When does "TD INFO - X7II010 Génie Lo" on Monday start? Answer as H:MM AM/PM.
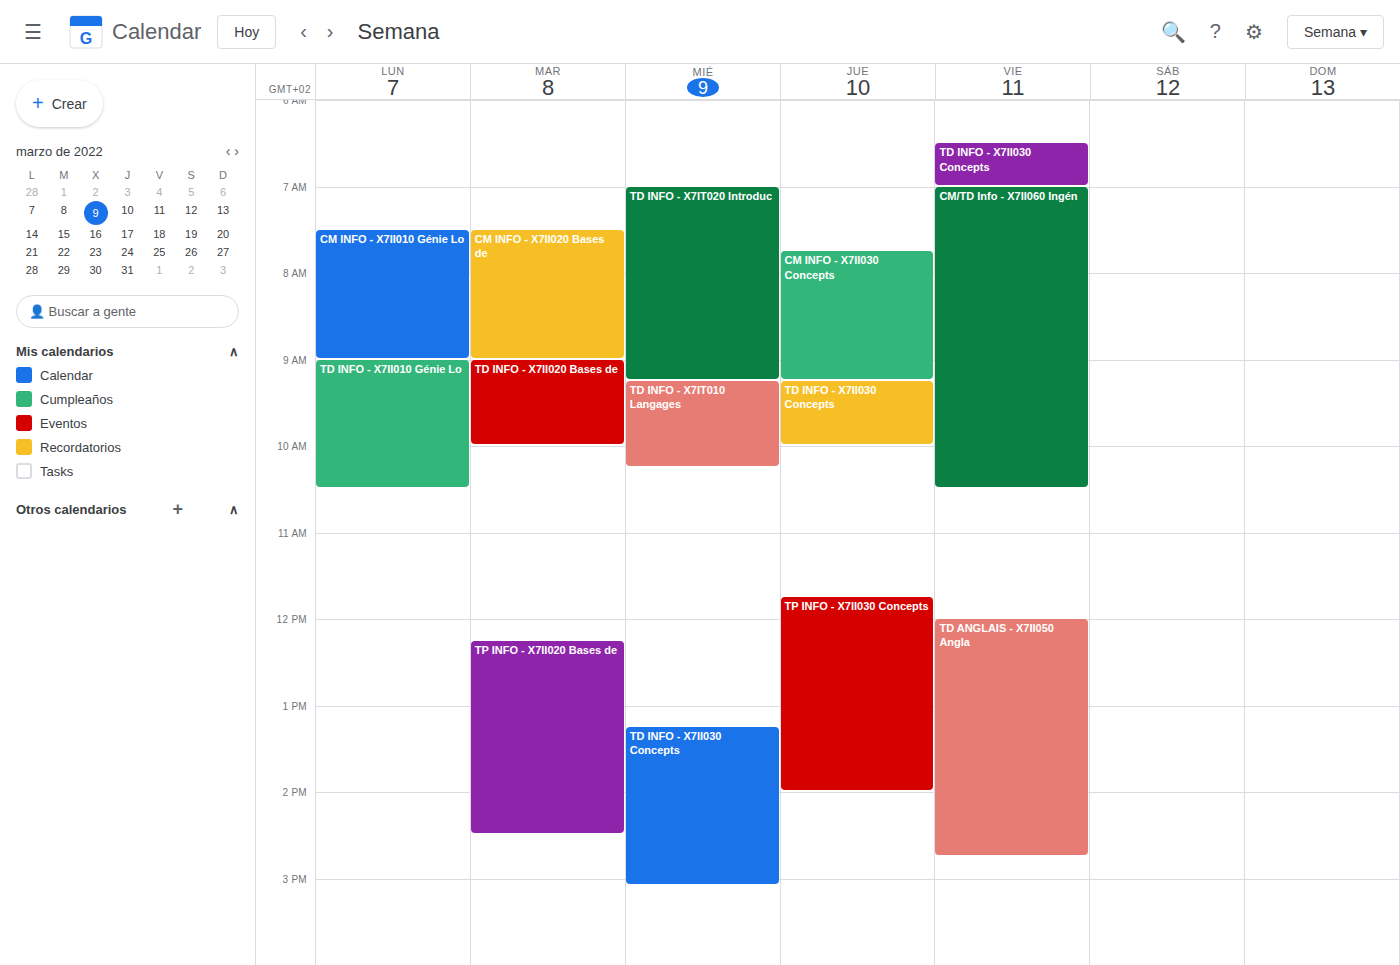
9:00 AM